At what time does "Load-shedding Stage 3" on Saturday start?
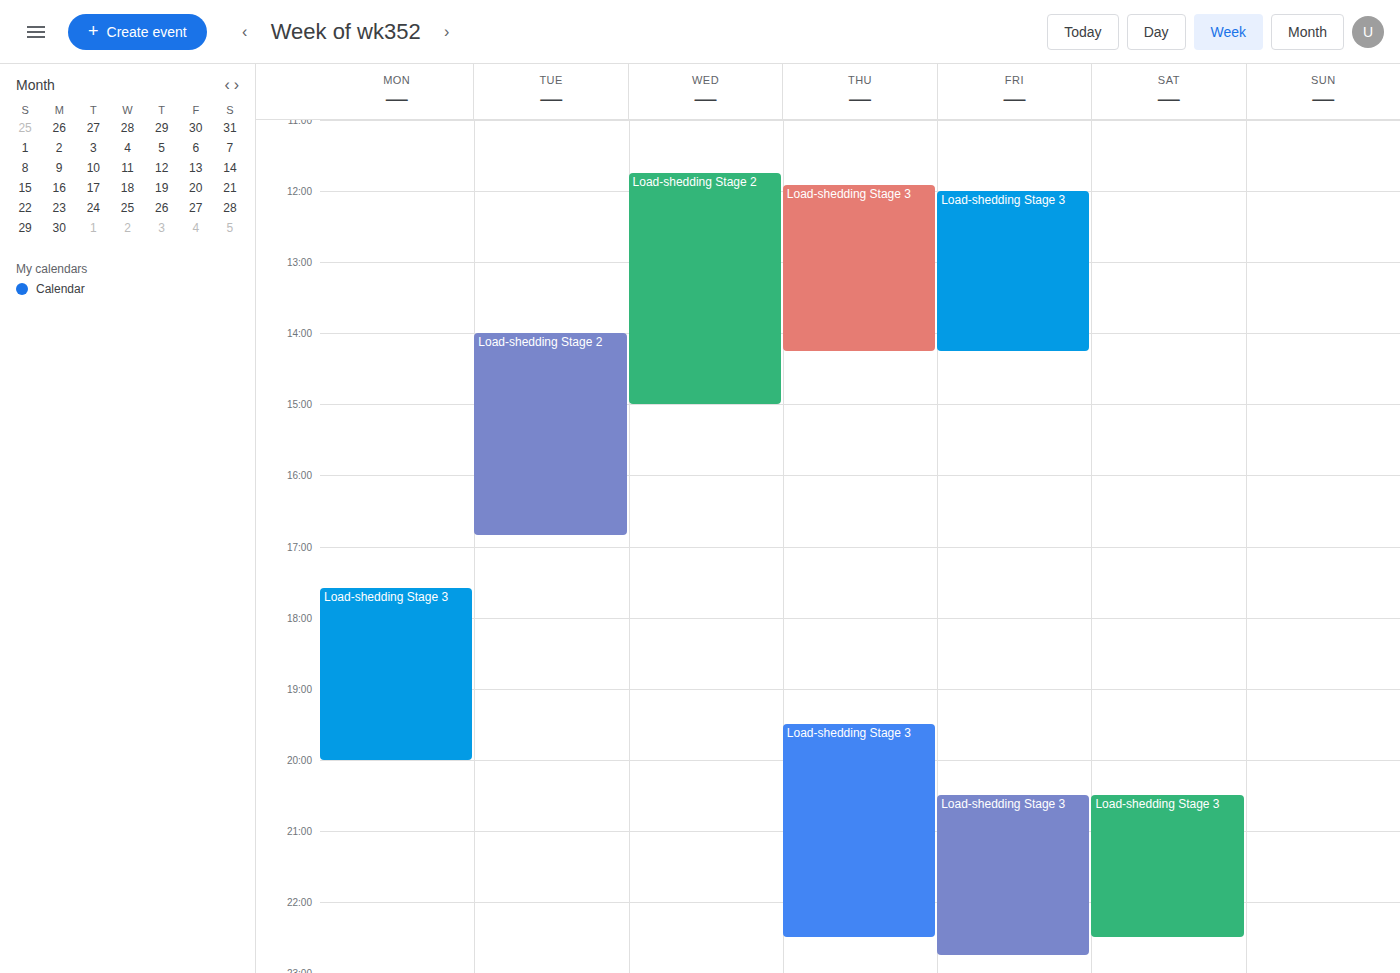
8:30 PM